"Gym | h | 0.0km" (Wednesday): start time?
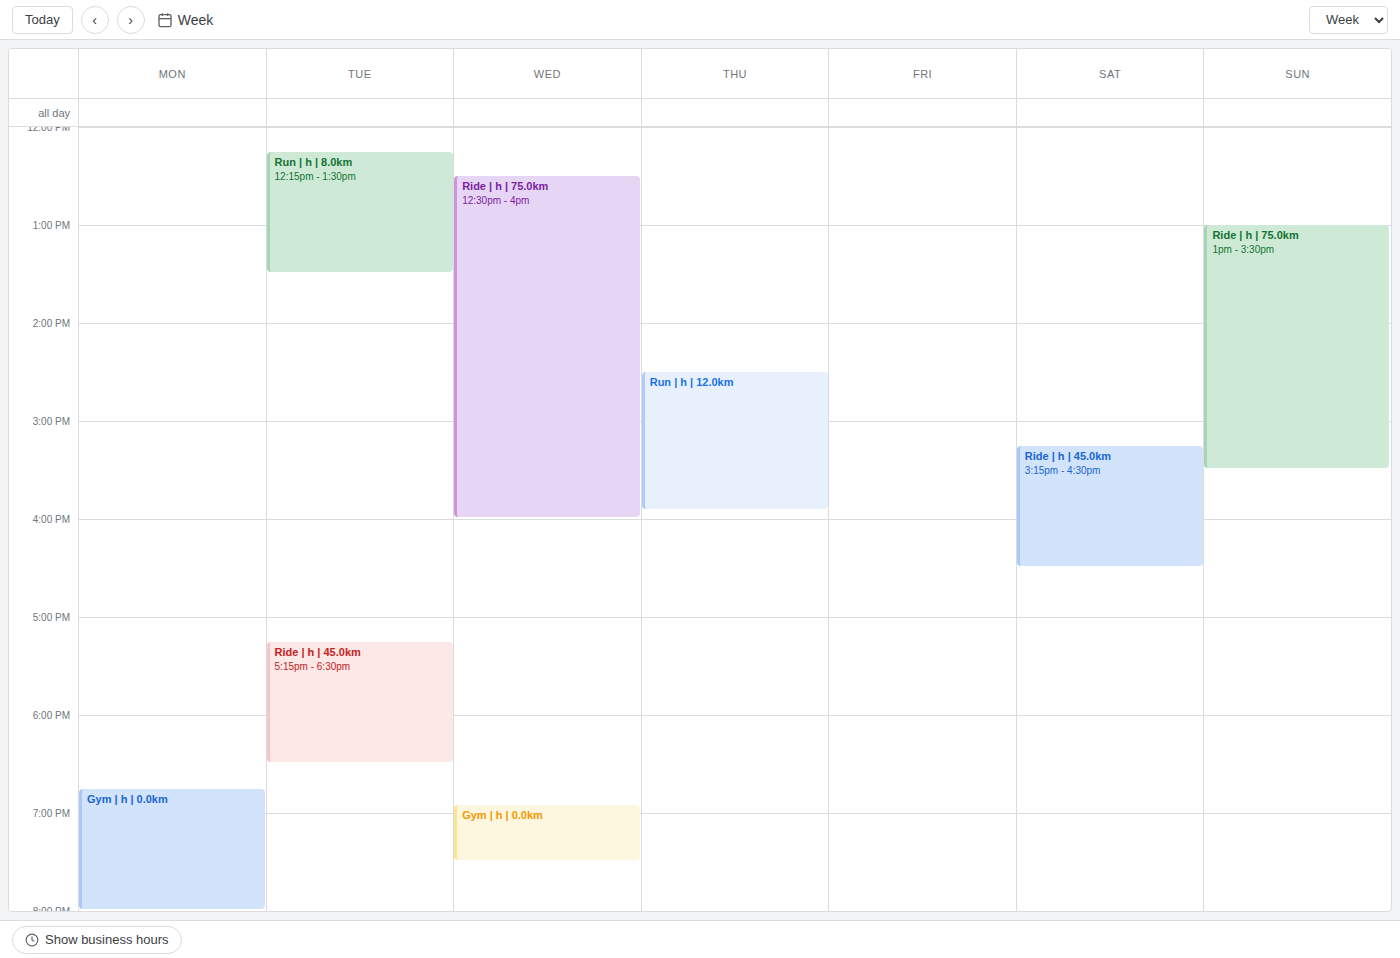
6:55 PM